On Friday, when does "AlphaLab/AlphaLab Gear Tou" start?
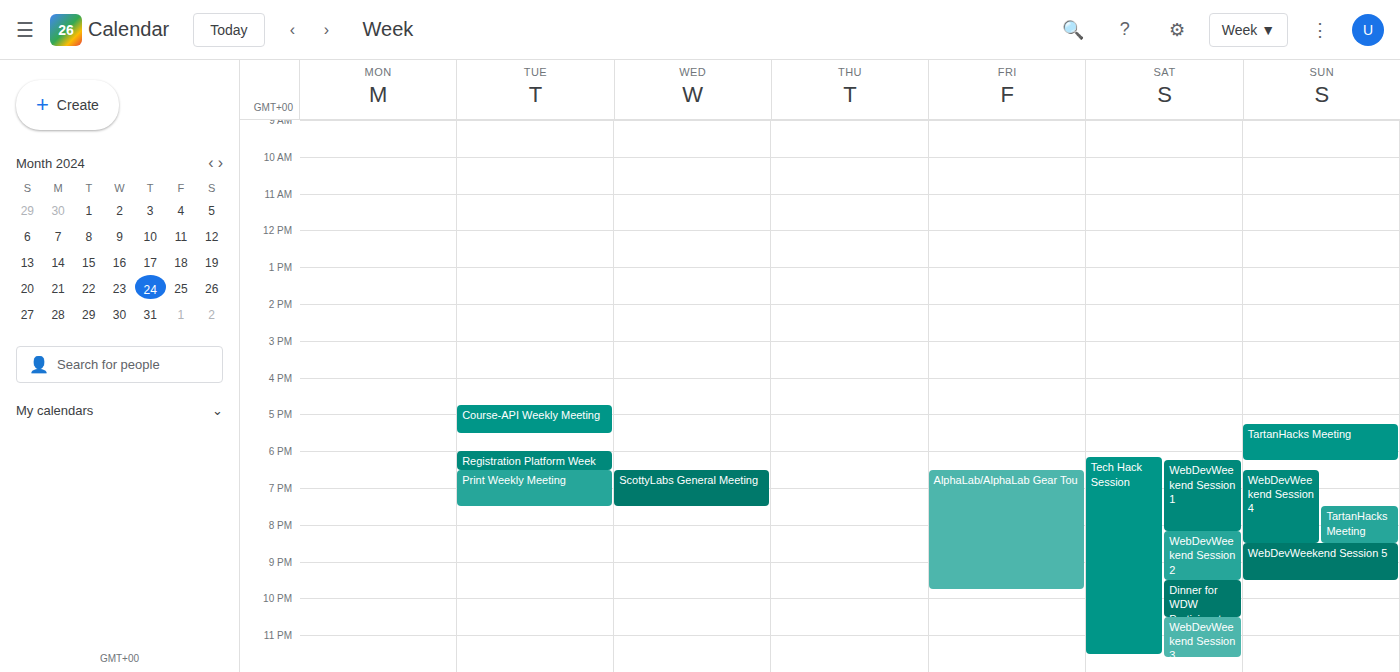
18:30